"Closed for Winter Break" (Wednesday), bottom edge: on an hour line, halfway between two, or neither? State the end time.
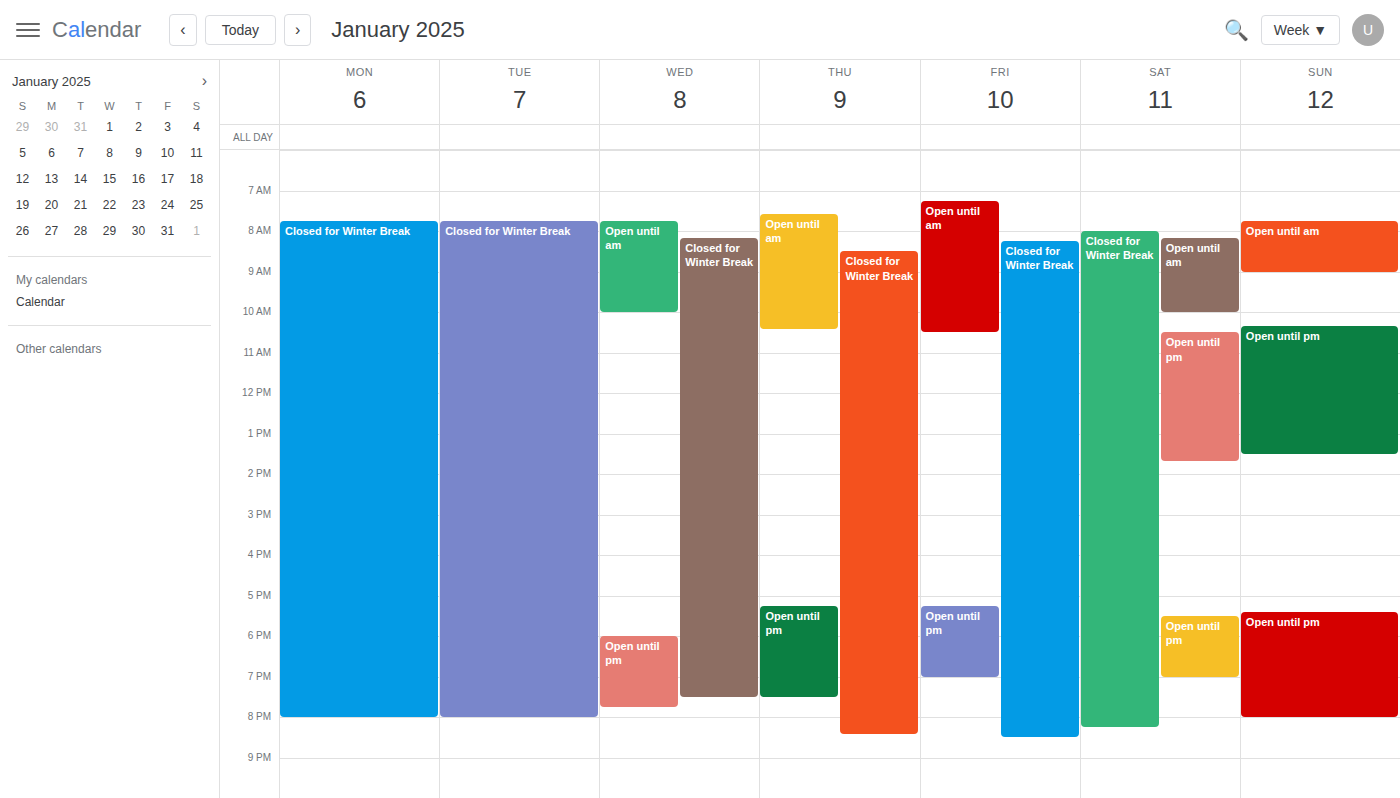
7:30 PM -- halfway between the 7 PM and 8 PM lines.